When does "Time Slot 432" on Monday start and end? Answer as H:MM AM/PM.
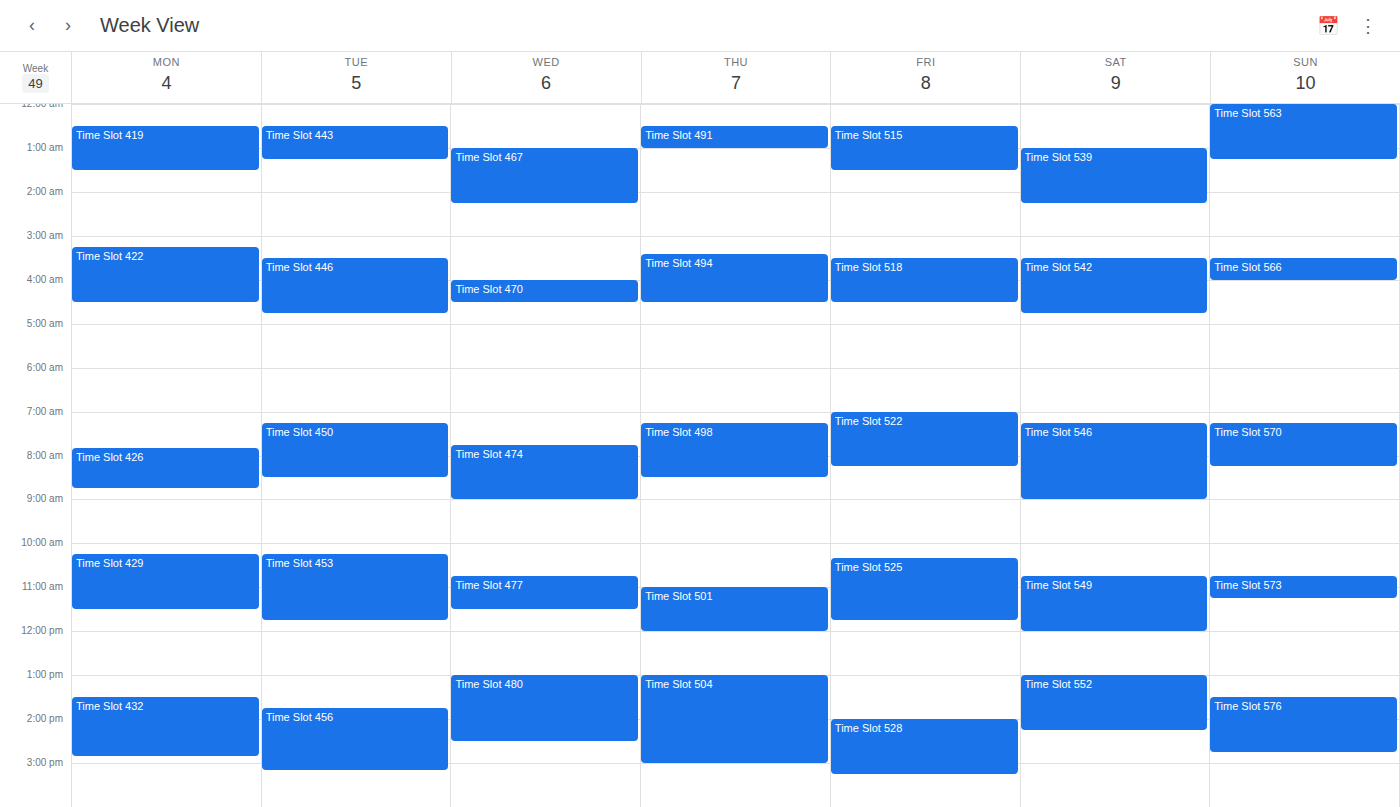
1:30 PM to 2:50 PM